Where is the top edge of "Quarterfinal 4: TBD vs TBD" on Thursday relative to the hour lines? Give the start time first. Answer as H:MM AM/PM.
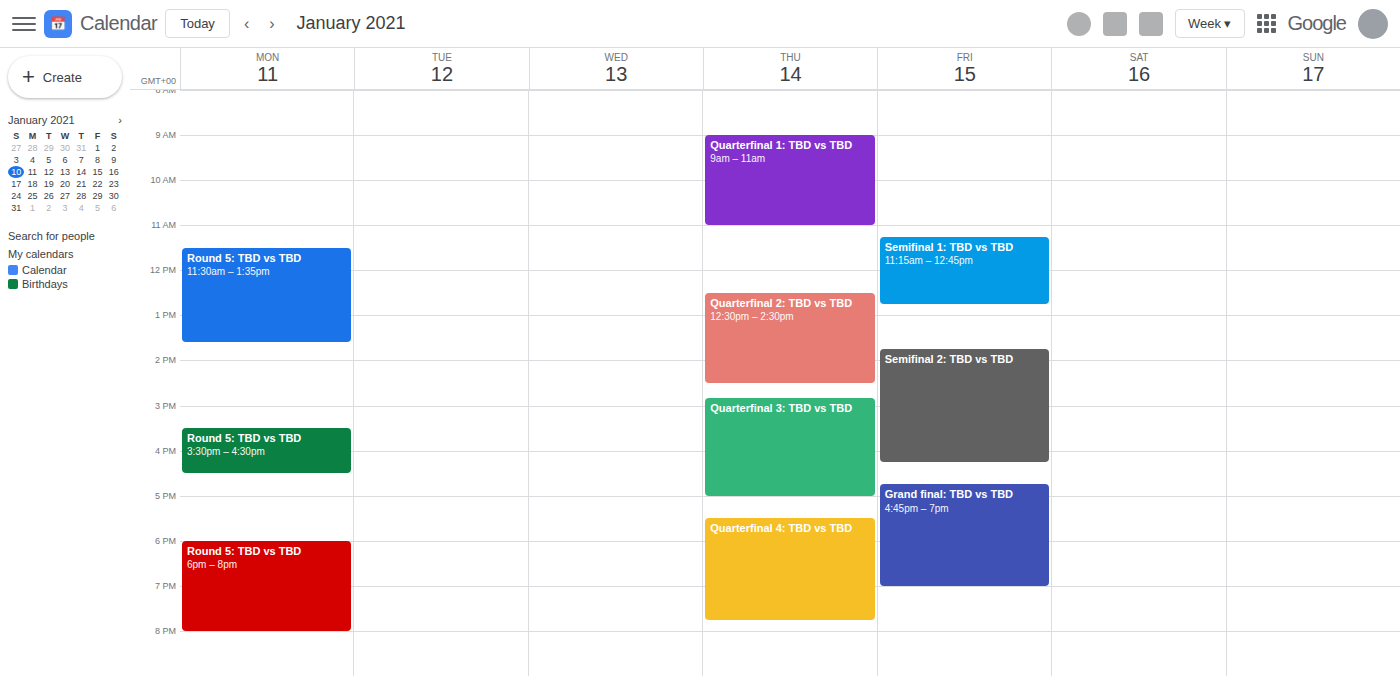
5:30 PM -- halfway between the 5 PM and 6 PM lines.